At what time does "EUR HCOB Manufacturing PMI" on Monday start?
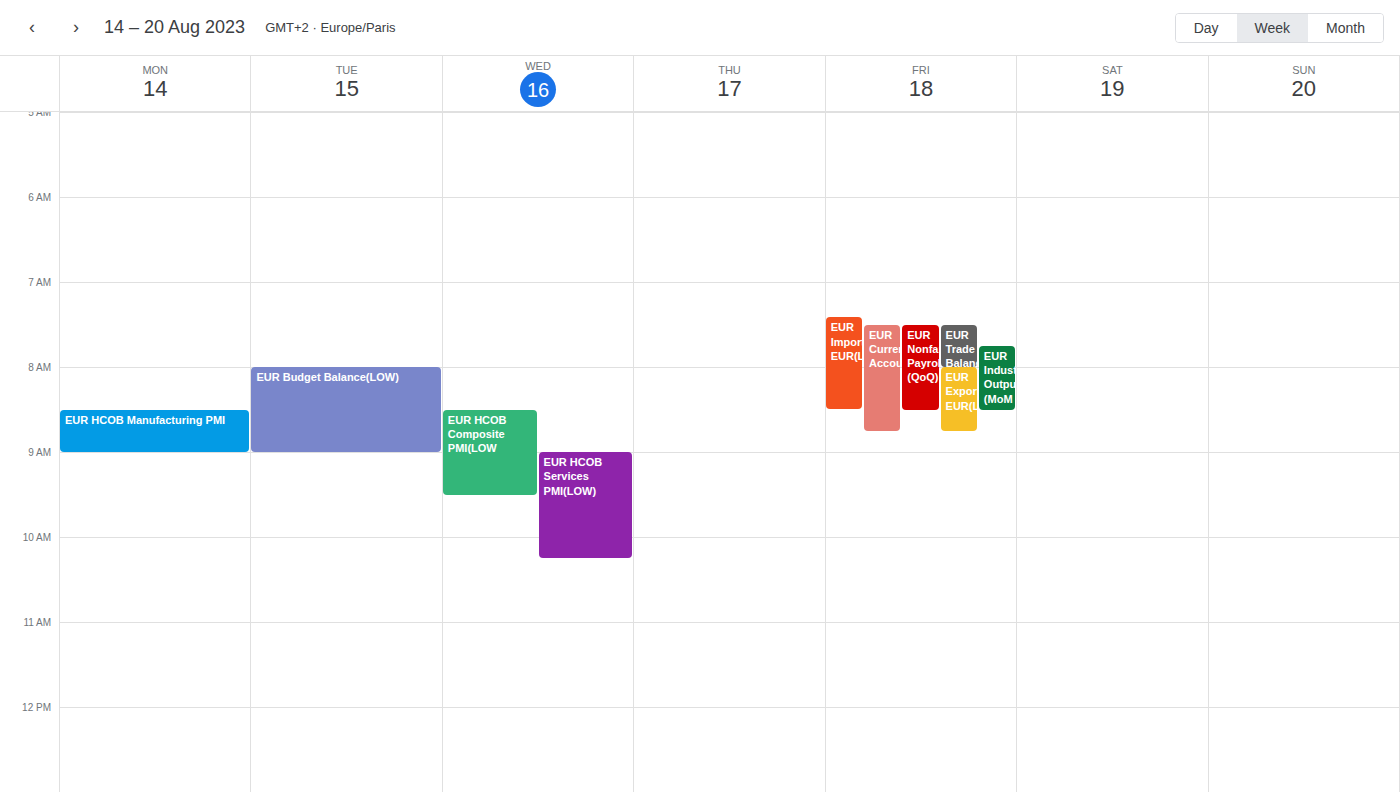
8:30 AM